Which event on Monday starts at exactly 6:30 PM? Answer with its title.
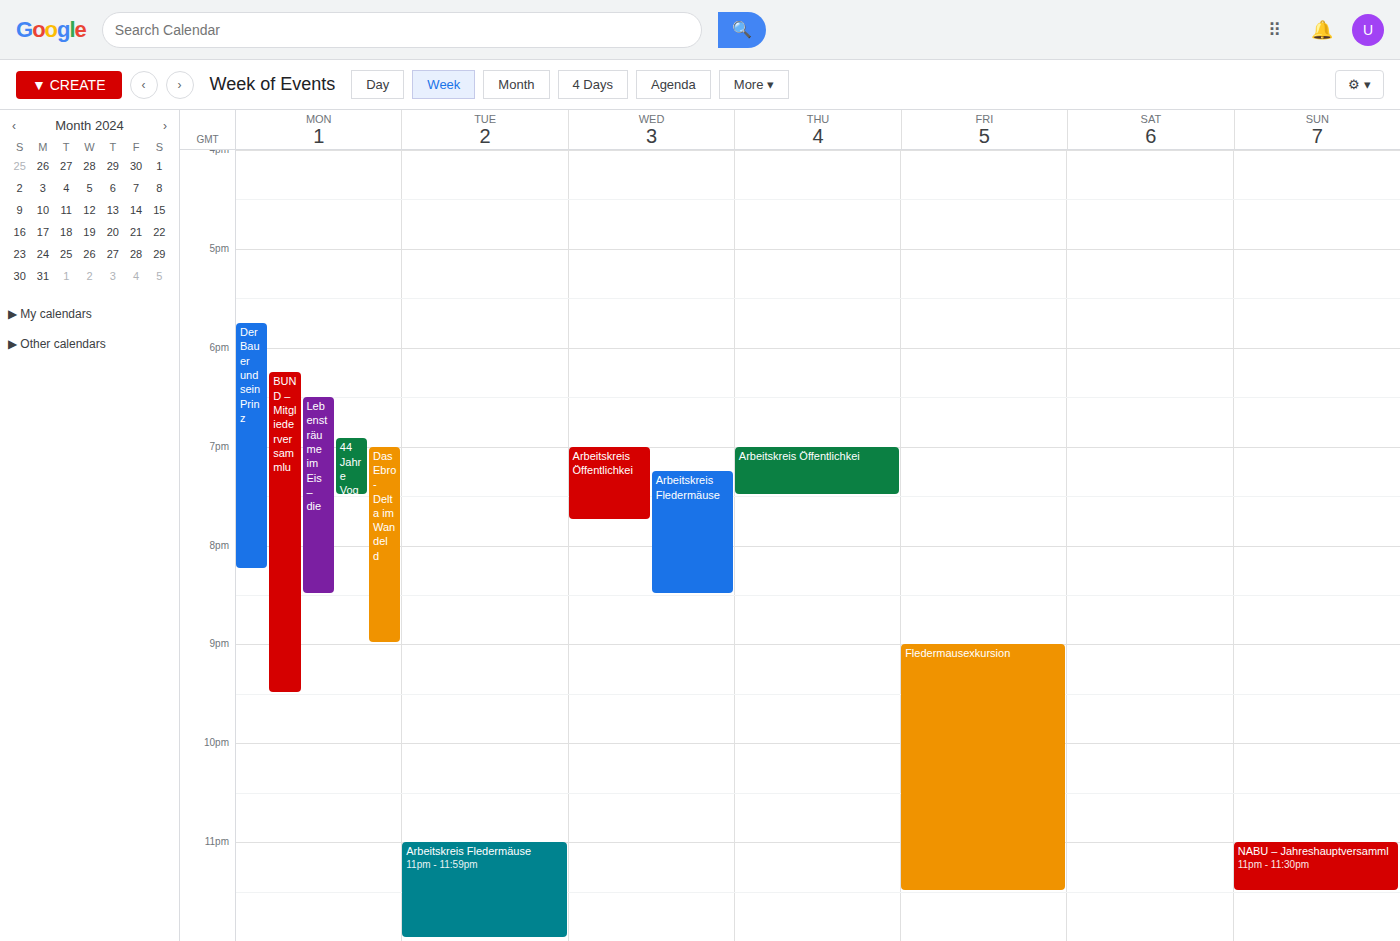
"Lebensträume im Eis – die"